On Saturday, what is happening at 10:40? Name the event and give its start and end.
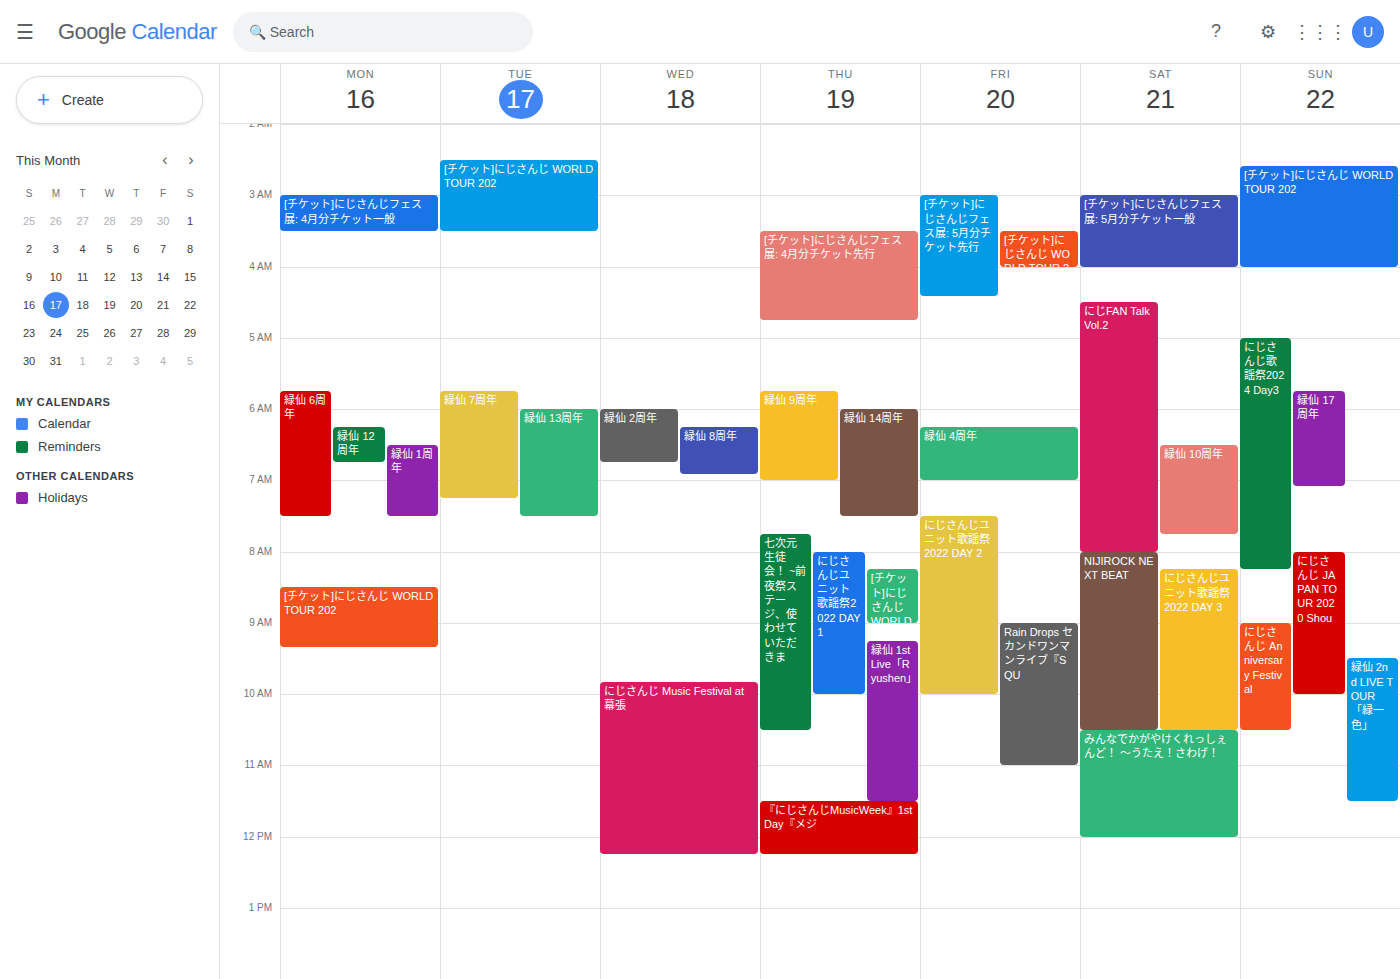
"みんなでかがやけくれっしぇんど！ ～うたえ！さわげ！", 10:30 to 12:00